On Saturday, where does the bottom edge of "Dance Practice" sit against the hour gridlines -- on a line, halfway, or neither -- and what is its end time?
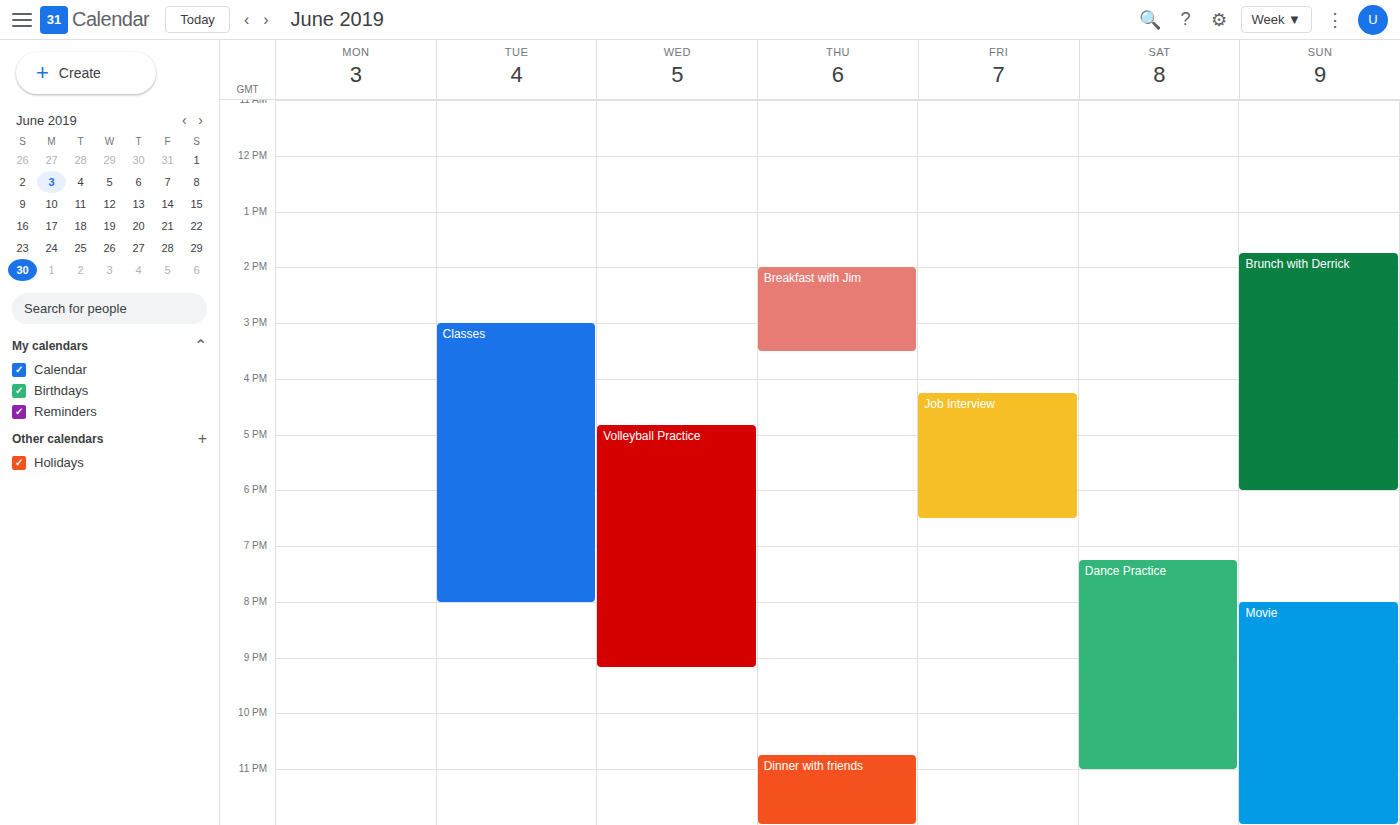
11:00 PM -- exactly on the 11 PM line.